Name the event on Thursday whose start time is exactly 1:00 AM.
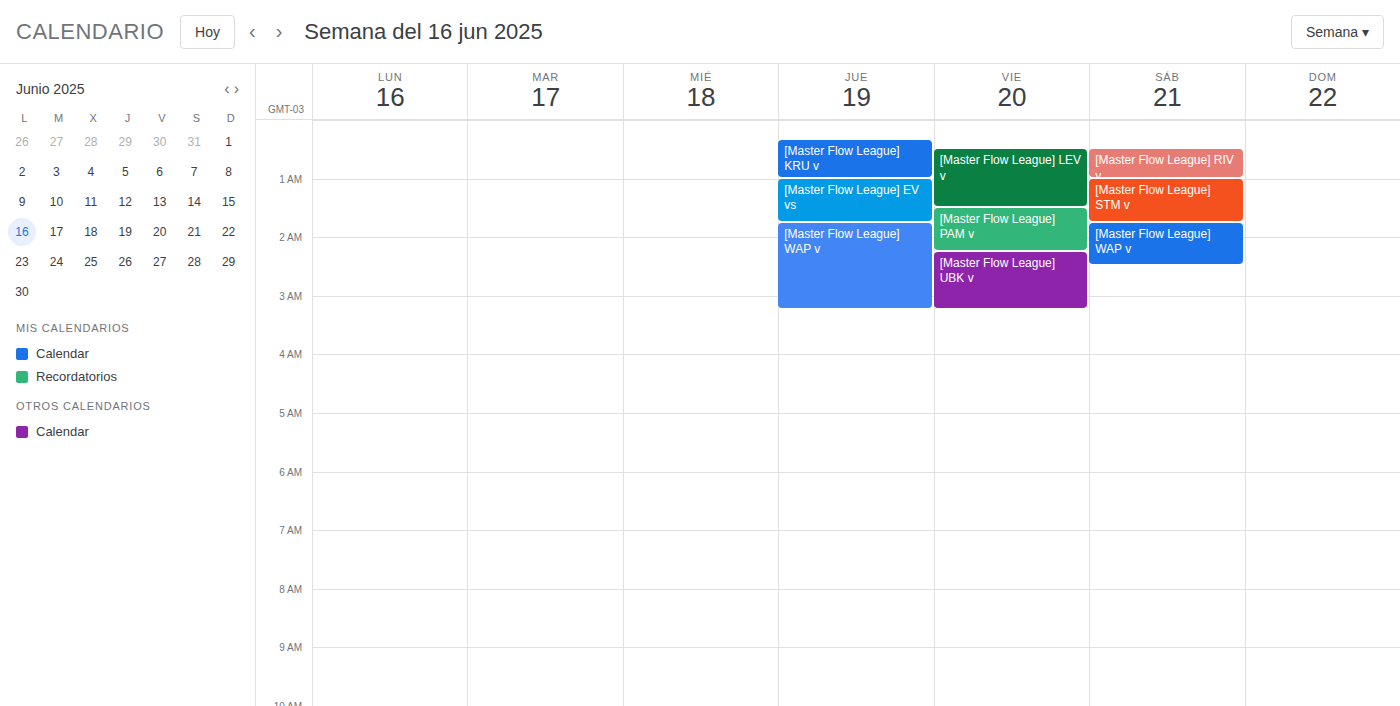
"[Master Flow League] EV vs"